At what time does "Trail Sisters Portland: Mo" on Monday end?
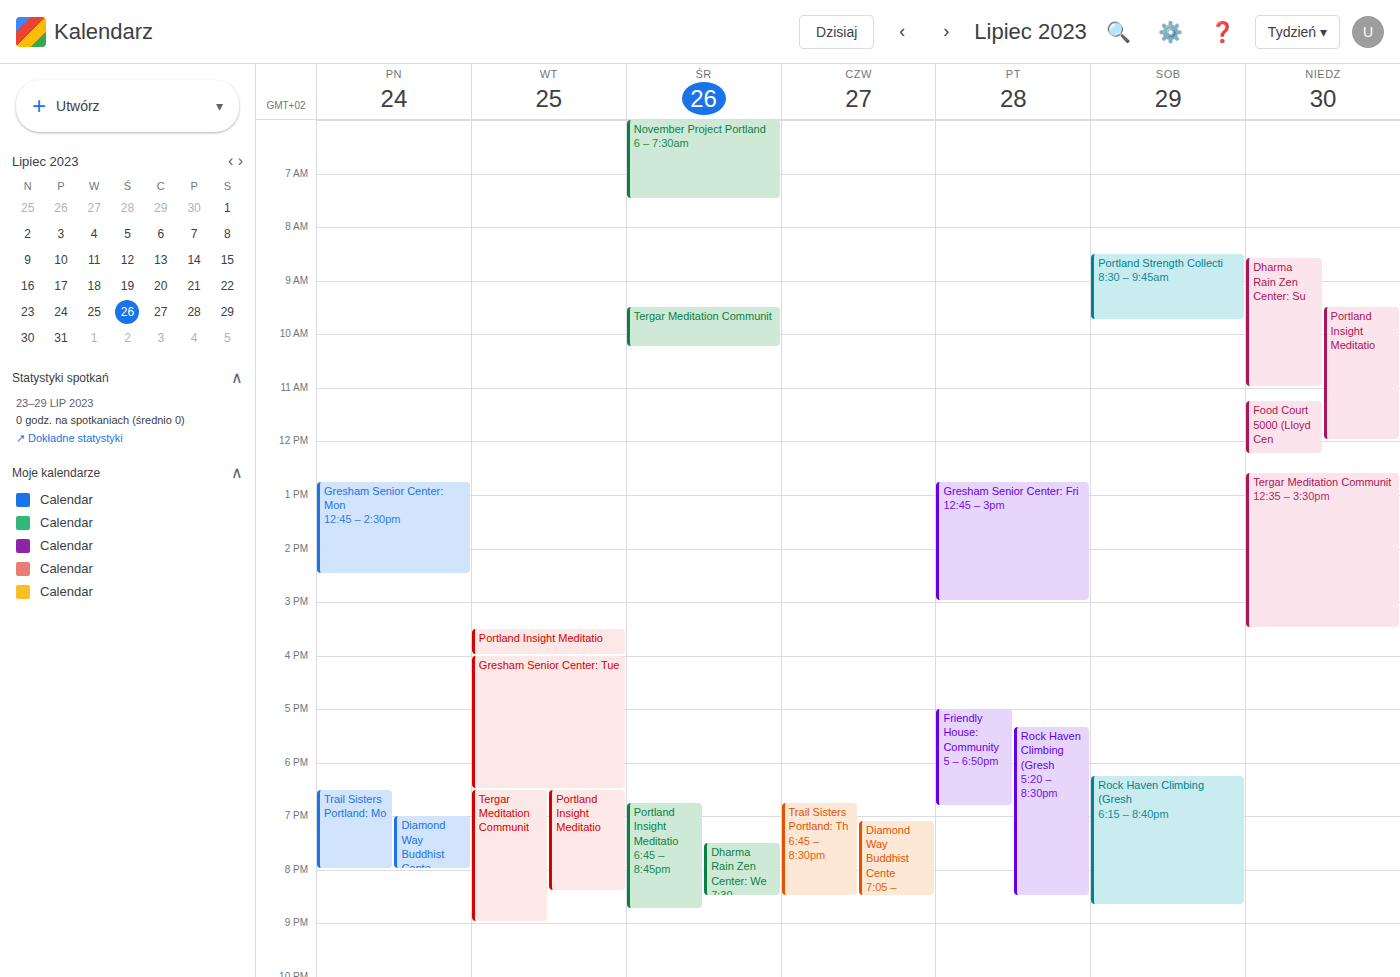
8:00 PM